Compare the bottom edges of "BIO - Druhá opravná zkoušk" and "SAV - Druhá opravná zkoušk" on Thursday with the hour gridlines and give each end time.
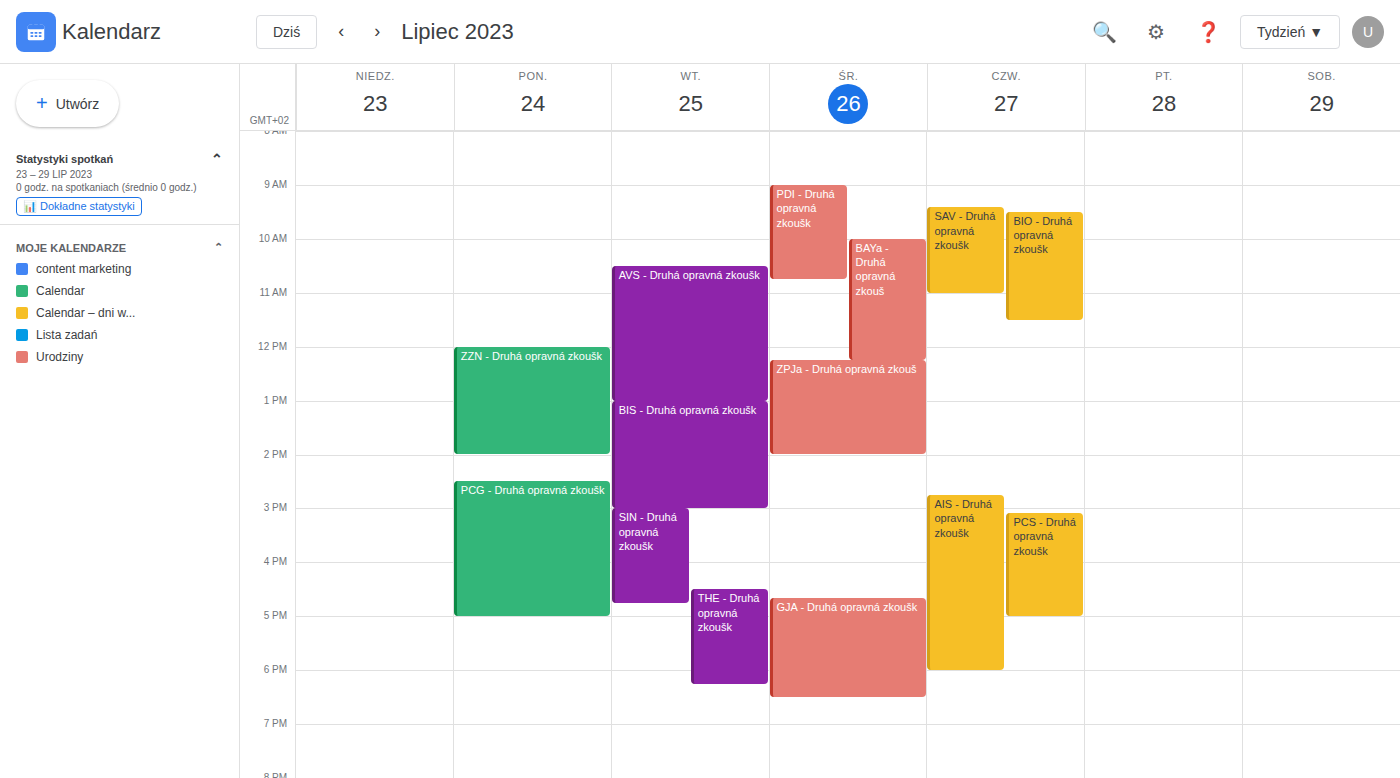
"BIO - Druhá opravná zkoušk": 11:30 AM, halfway between the 11 AM and 12 PM lines. "SAV - Druhá opravná zkoušk": 11:00 AM, exactly on the 11 AM line.